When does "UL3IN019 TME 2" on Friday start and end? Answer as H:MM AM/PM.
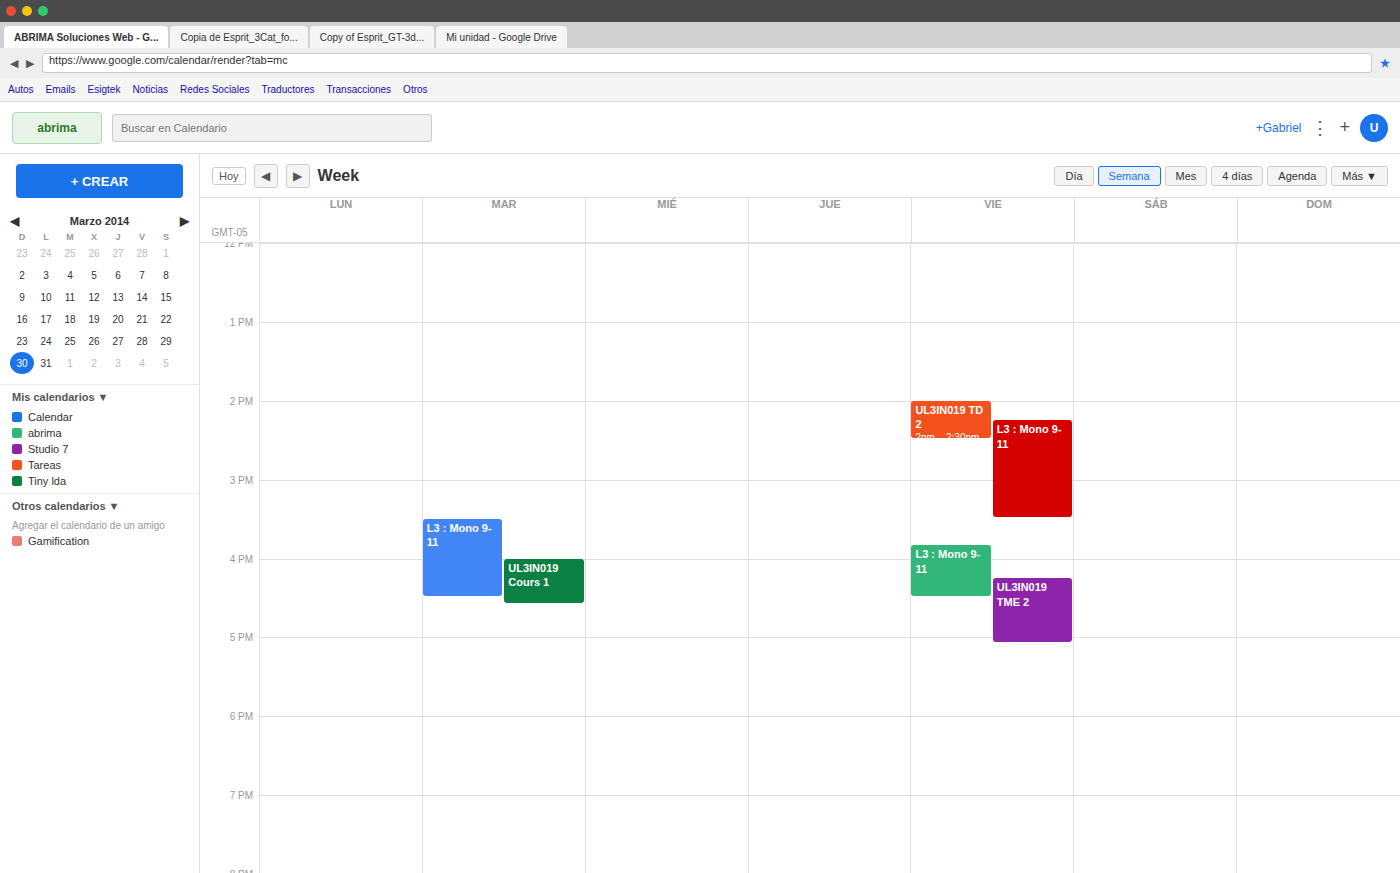
4:15 PM to 5:05 PM